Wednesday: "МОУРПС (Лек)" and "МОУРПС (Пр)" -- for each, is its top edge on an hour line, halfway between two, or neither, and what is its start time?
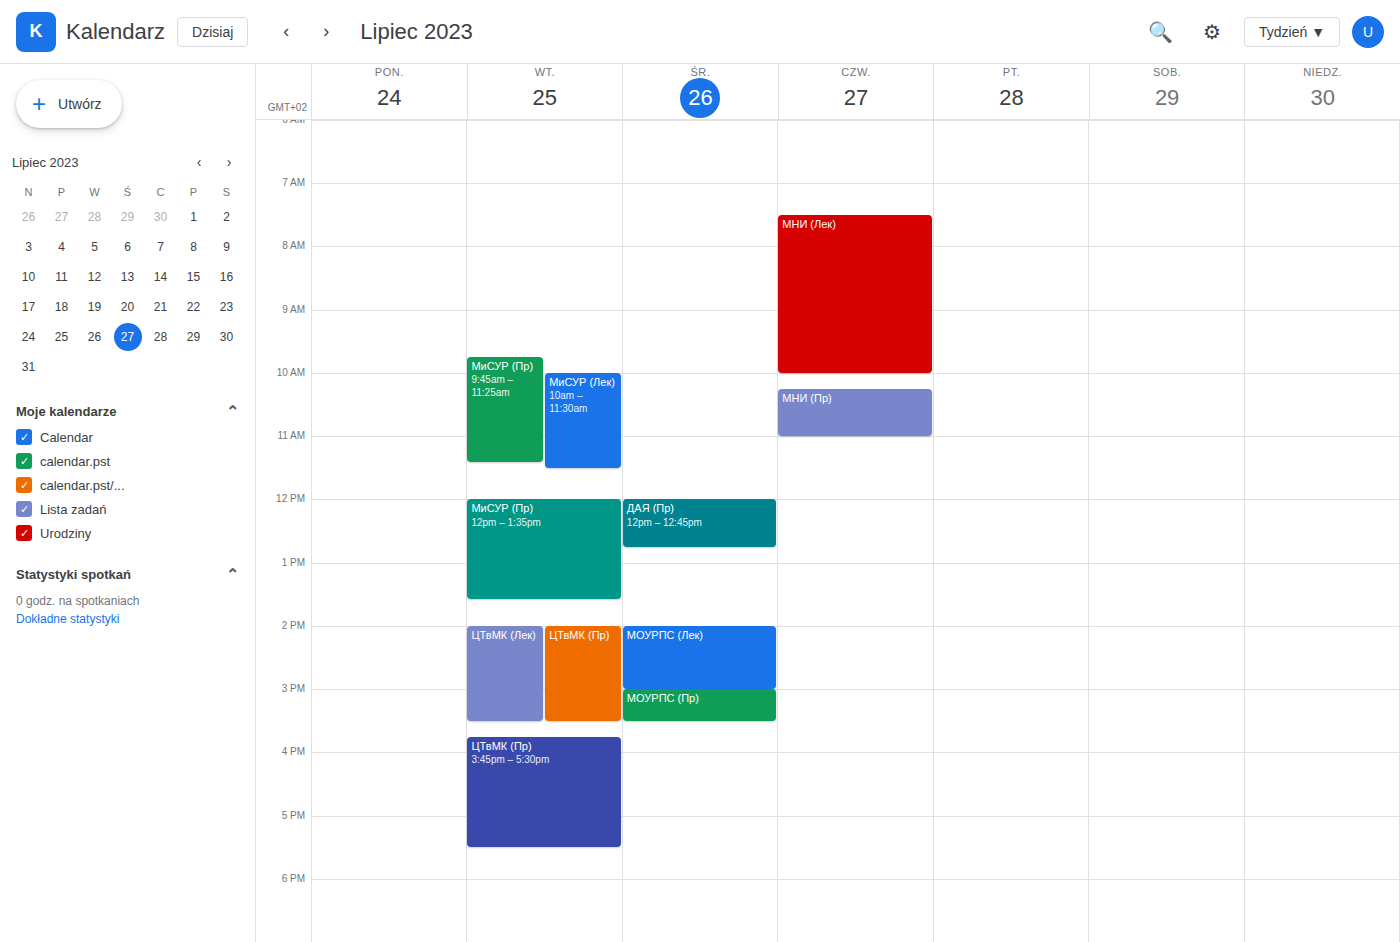
"МОУРПС (Лек)": 2:00 PM, exactly on the 2 PM line. "МОУРПС (Пр)": 3:00 PM, exactly on the 3 PM line.